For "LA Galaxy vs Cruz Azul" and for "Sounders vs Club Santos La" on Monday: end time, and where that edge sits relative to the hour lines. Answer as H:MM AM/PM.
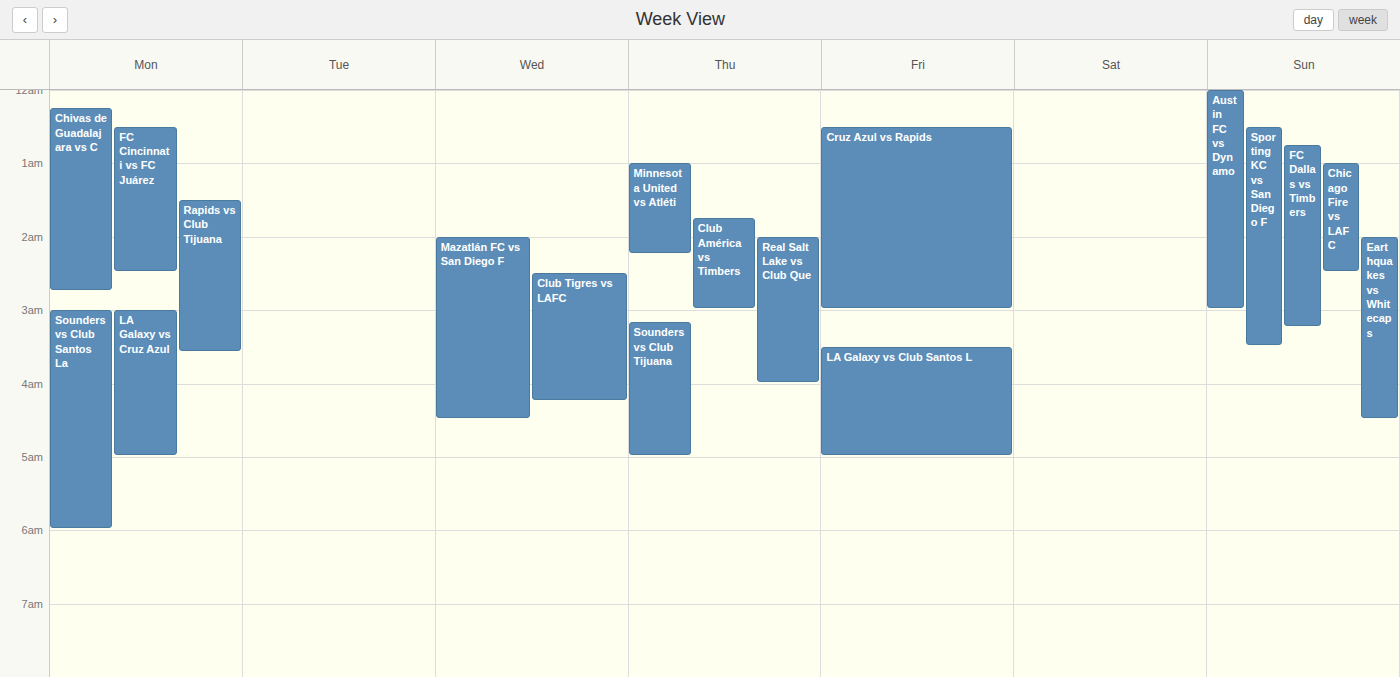
"LA Galaxy vs Cruz Azul": 5:00 AM, exactly on the 5 AM line. "Sounders vs Club Santos La": 6:00 AM, exactly on the 6 AM line.